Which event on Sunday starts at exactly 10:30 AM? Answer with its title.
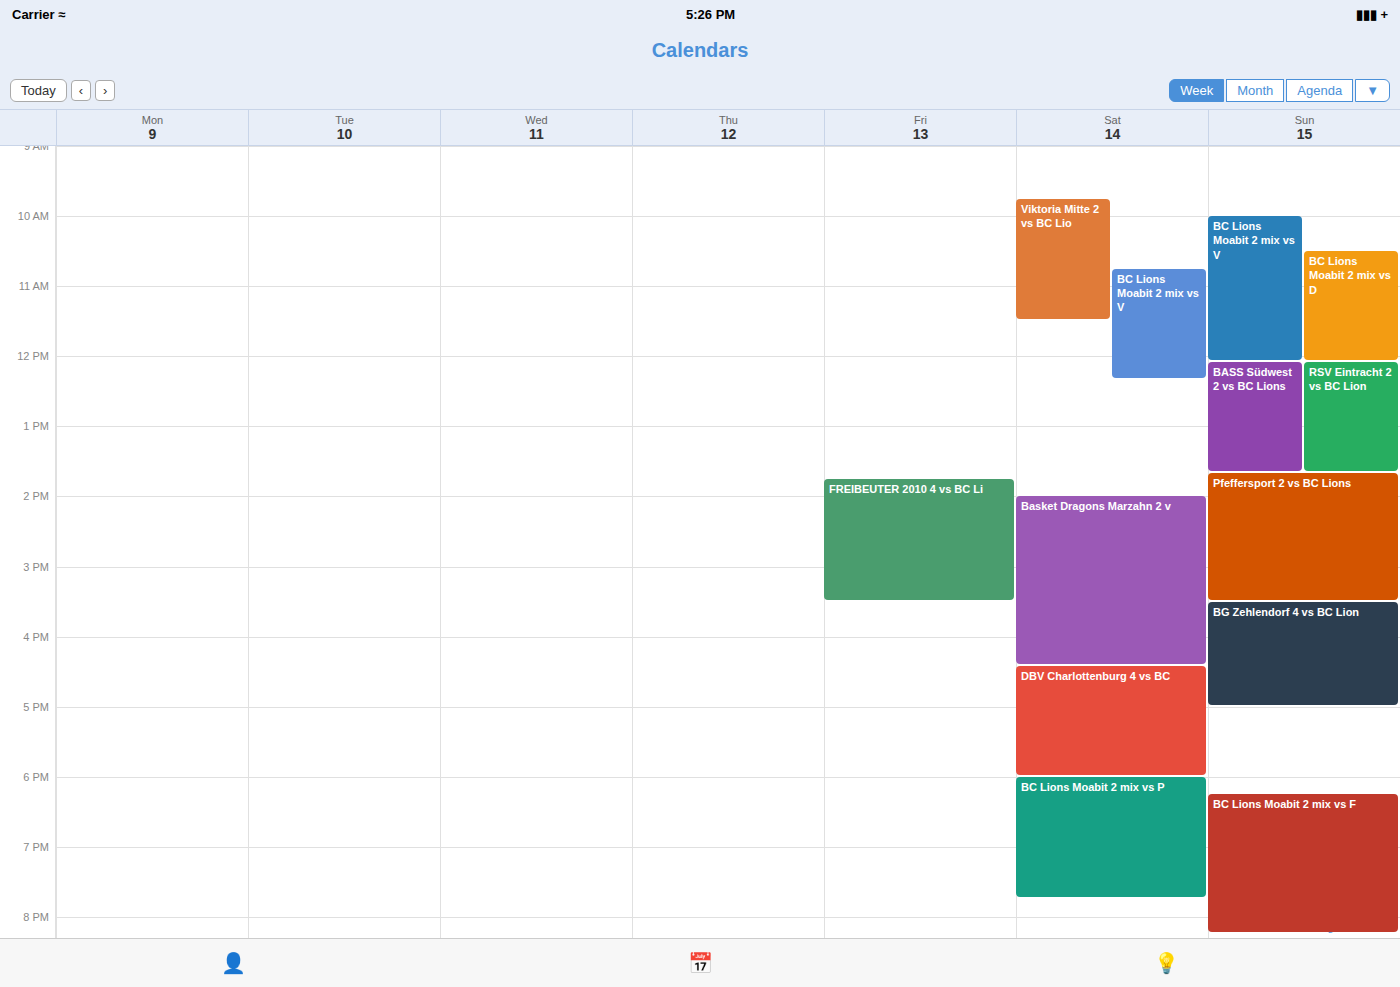
"BC Lions Moabit 2 mix vs D"